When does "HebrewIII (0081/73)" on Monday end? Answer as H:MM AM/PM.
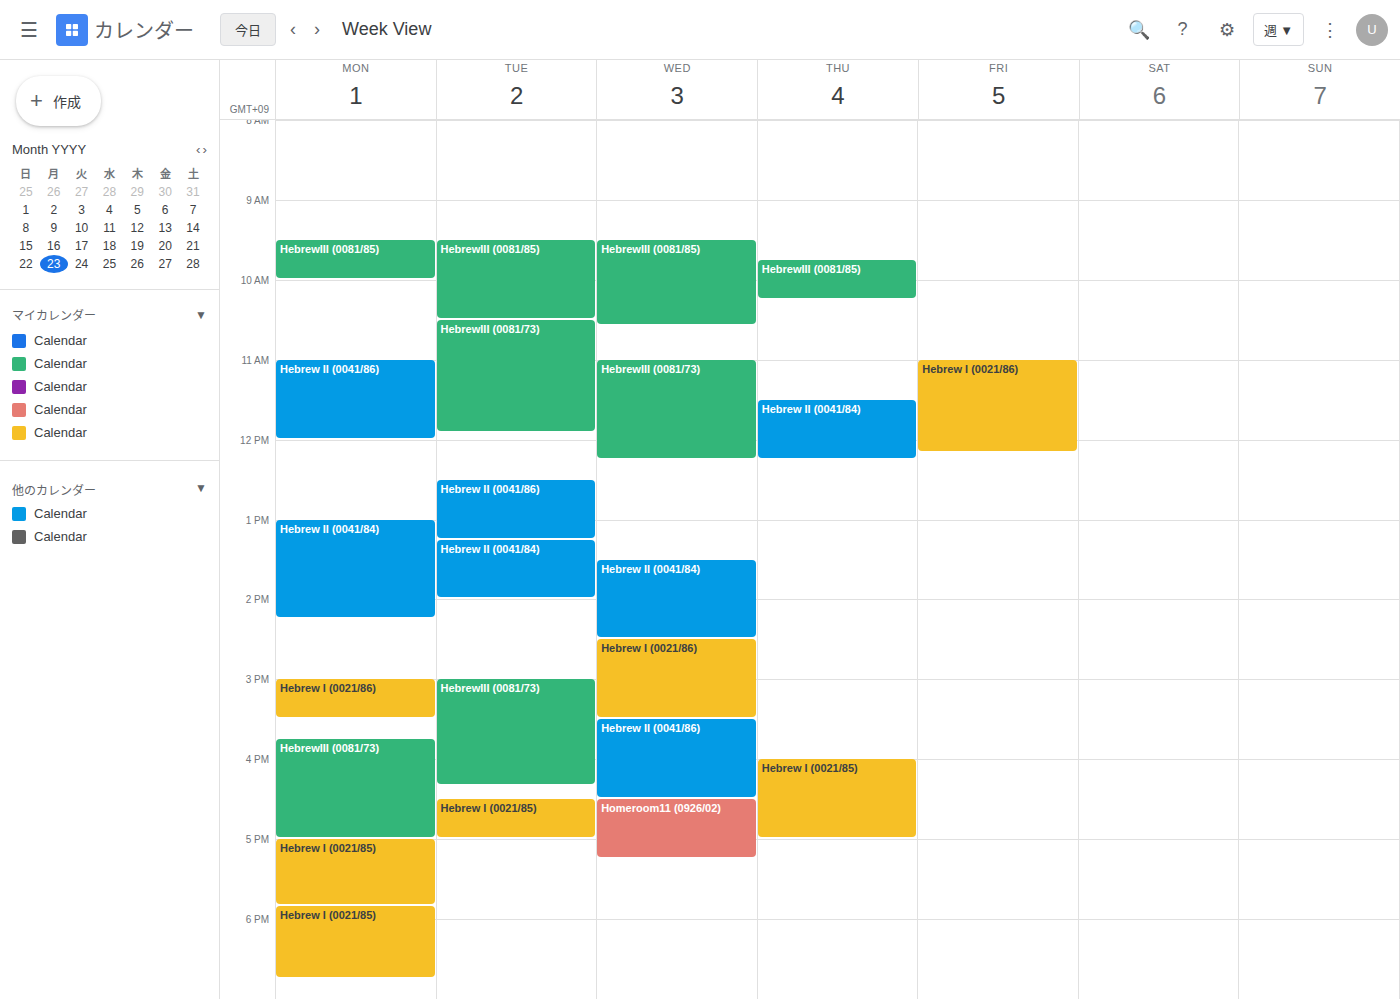
5:00 PM